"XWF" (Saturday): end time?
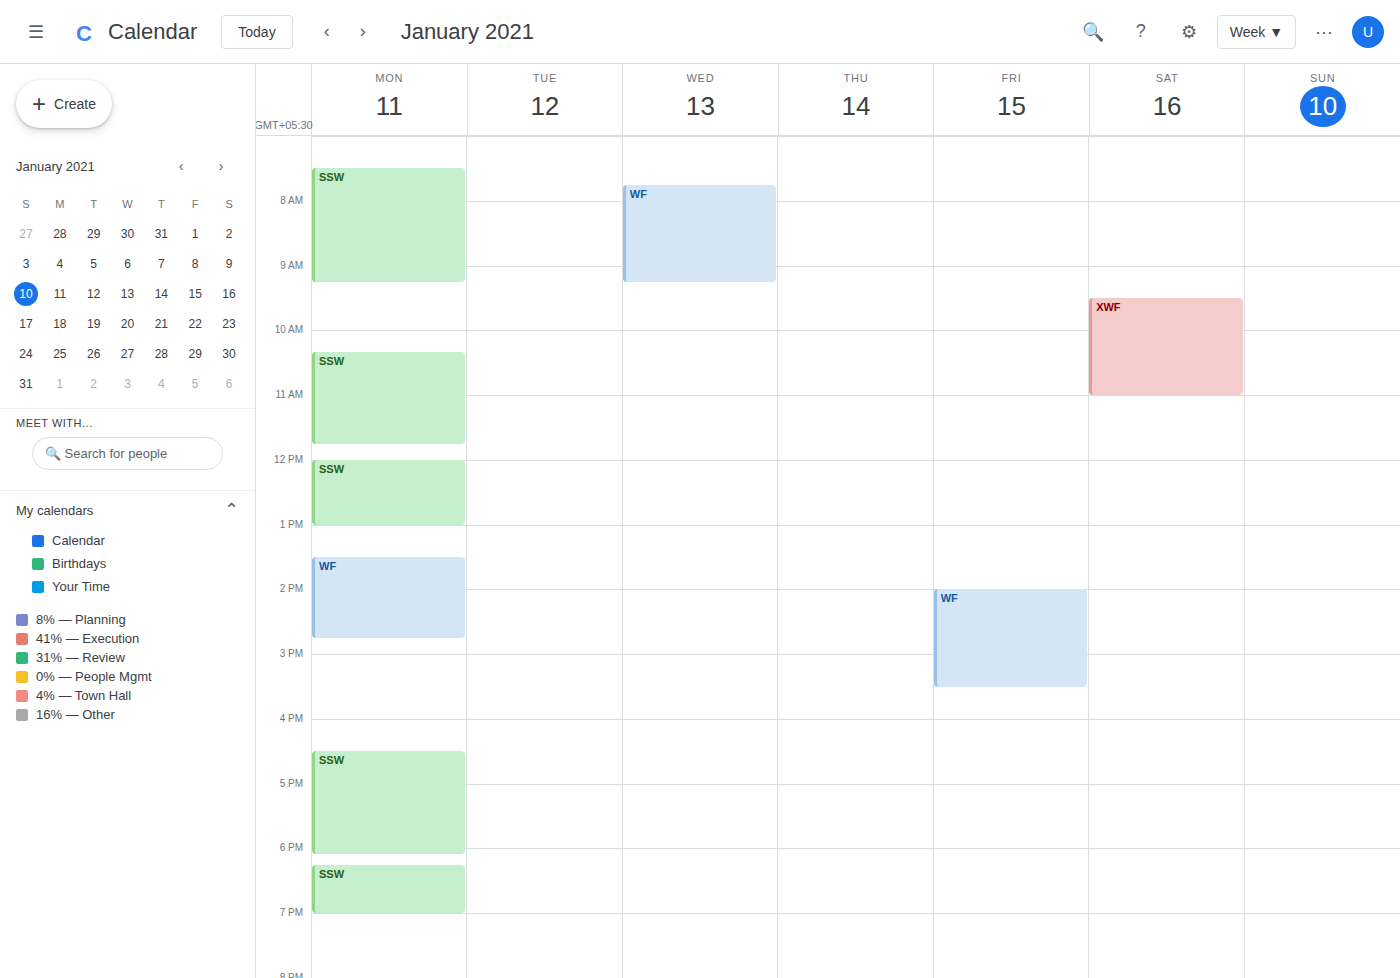
11:00 AM